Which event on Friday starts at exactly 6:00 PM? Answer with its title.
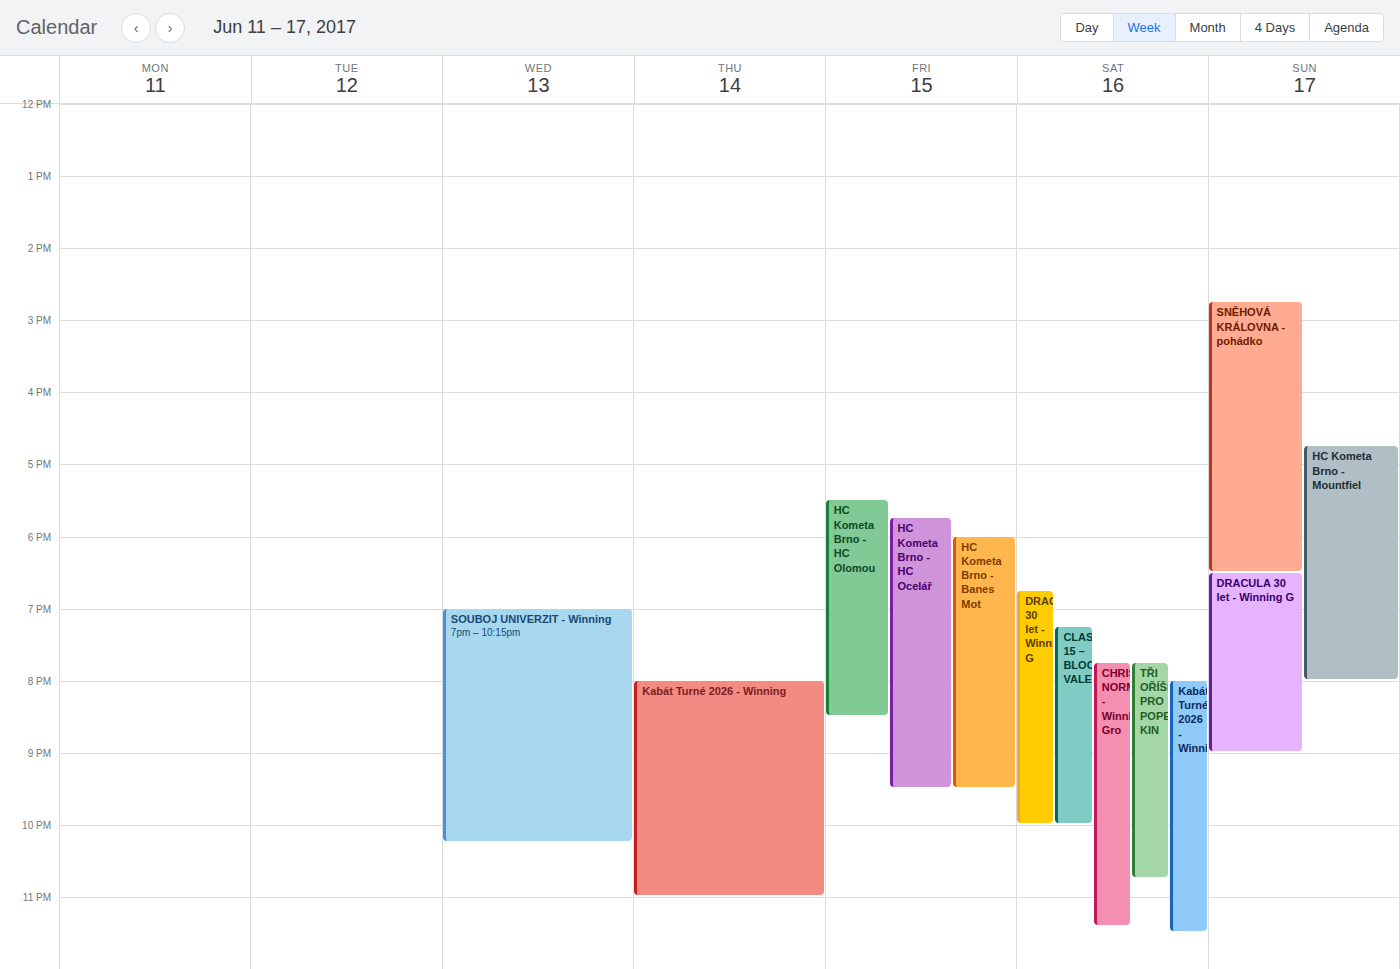
"HC Kometa Brno - Banes Mot"